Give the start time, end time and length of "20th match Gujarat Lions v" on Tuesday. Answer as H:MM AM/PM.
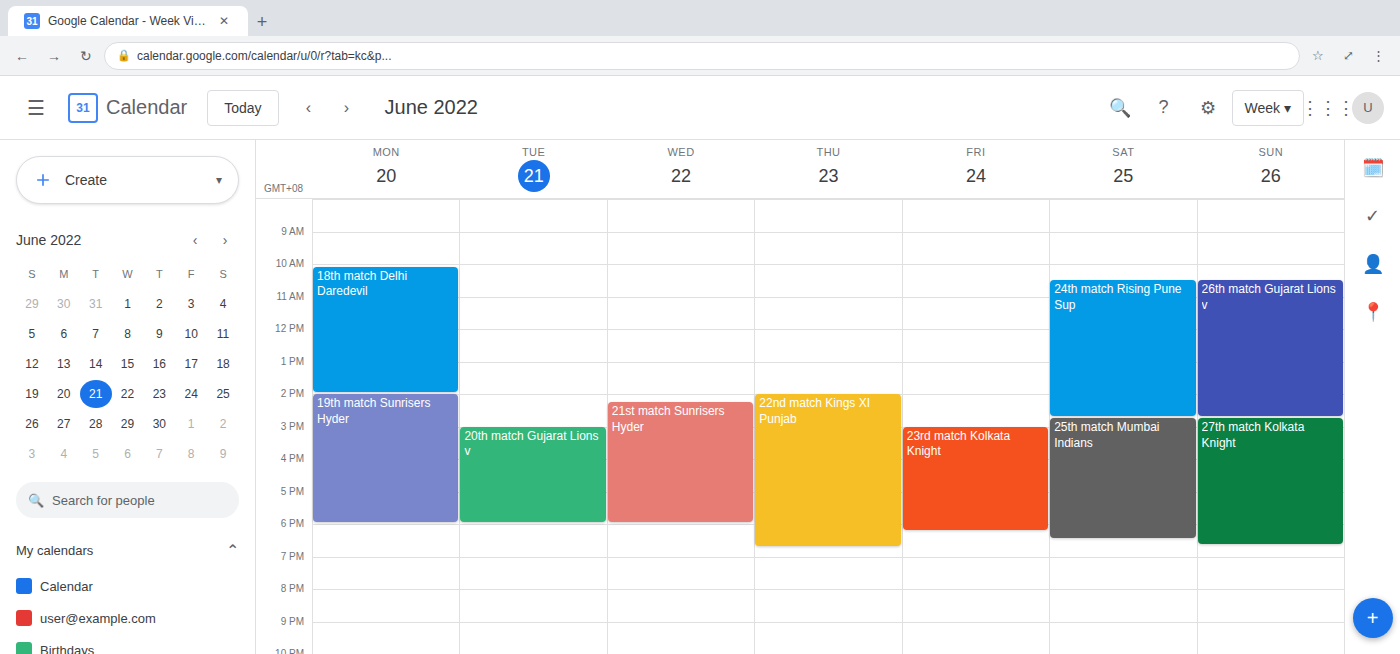
3:00 PM to 6:00 PM, 3 hours